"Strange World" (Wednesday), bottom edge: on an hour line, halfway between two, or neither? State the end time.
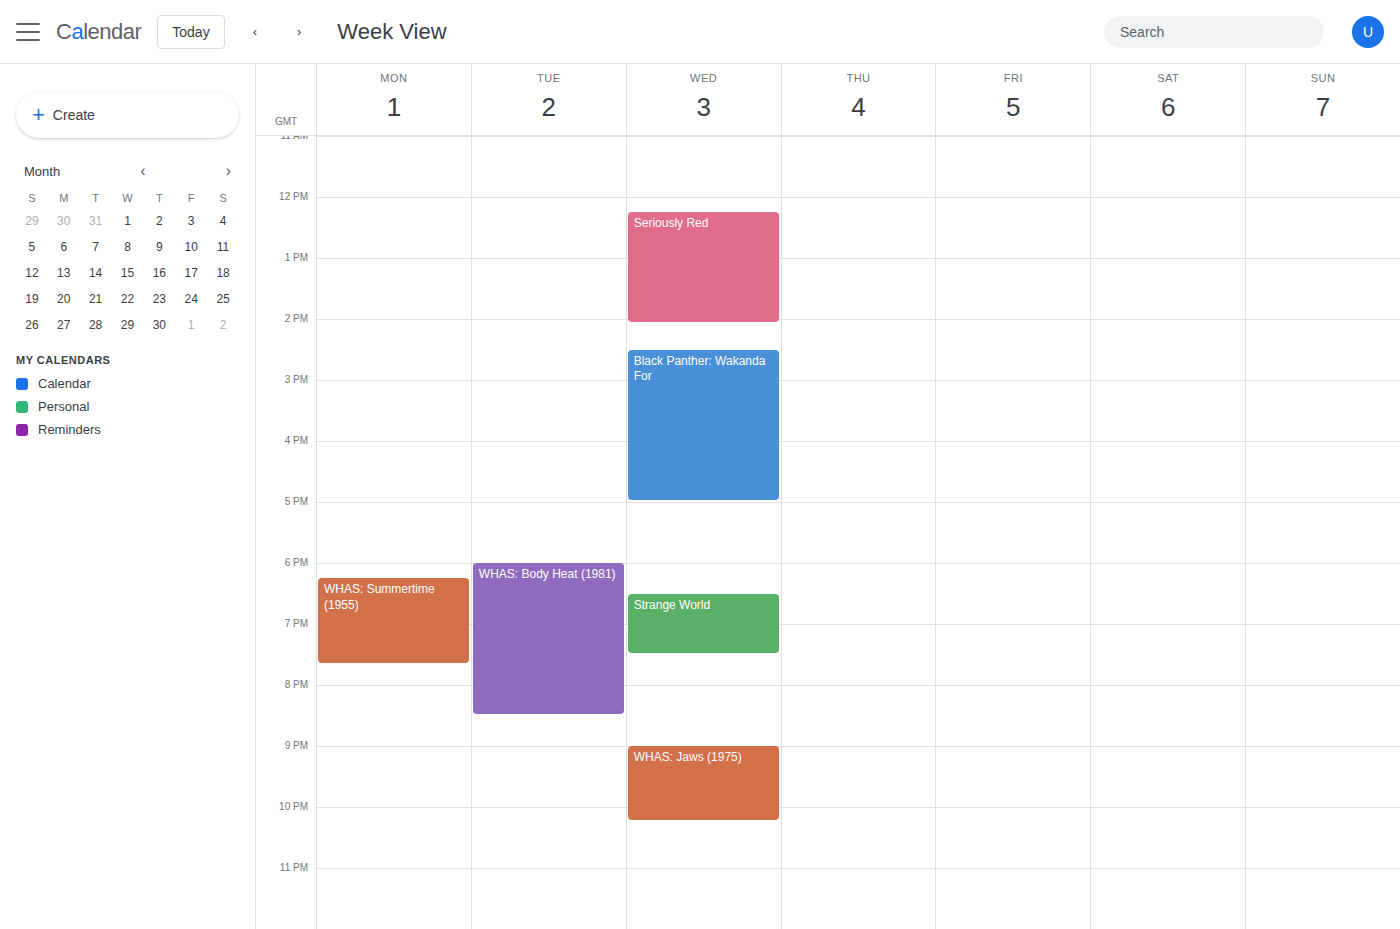
7:30 PM -- halfway between the 7 PM and 8 PM lines.